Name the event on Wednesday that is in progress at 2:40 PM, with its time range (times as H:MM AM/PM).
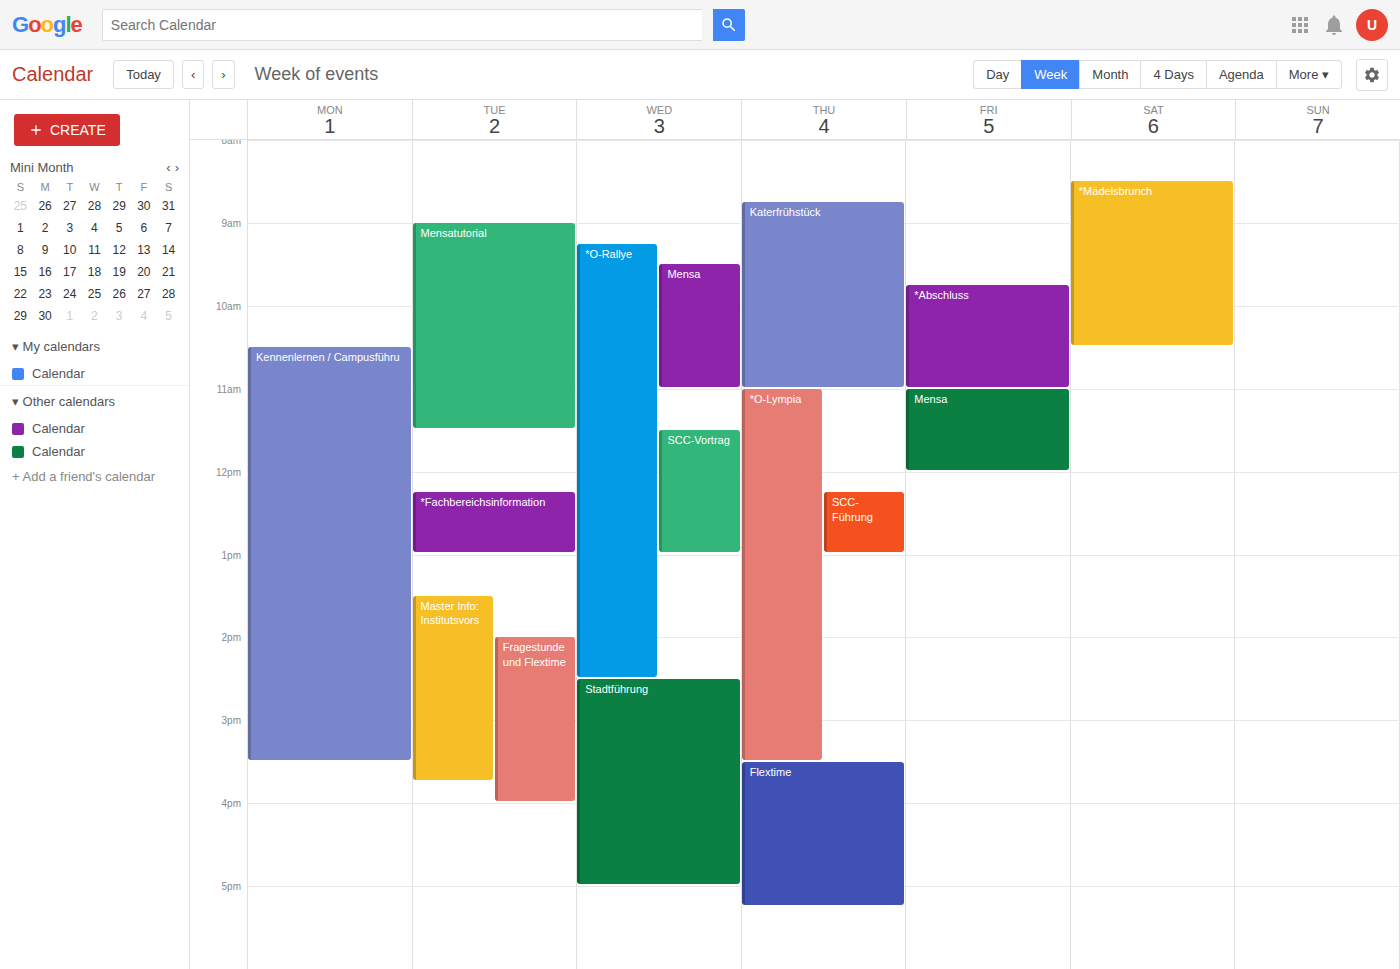
"Stadtführung", 2:30 PM to 5:00 PM